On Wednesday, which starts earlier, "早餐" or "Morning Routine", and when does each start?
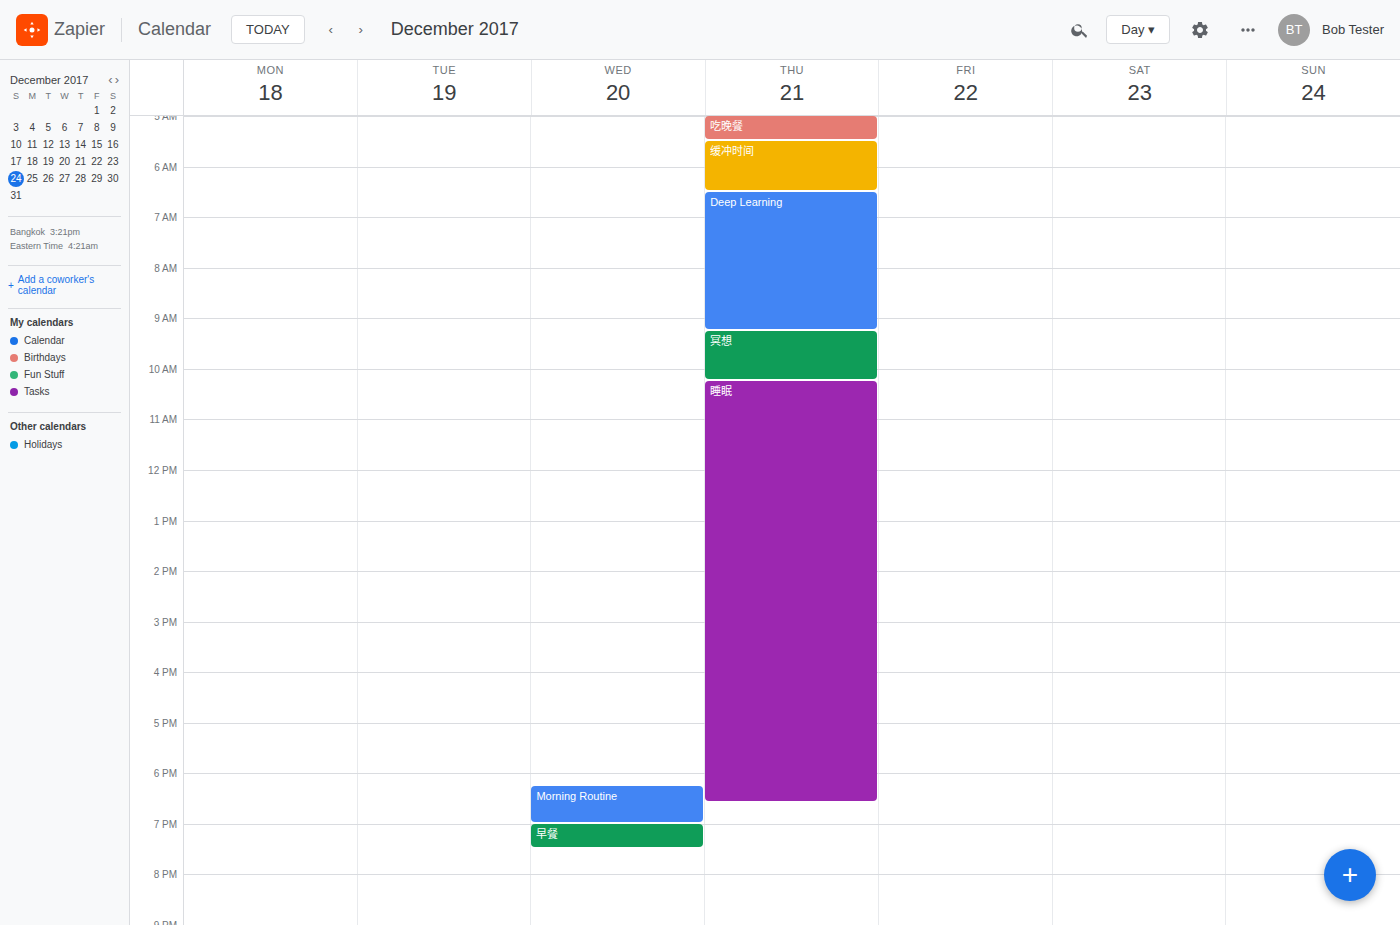
"Morning Routine" 6:15 PM; "早餐" 7:00 PM.